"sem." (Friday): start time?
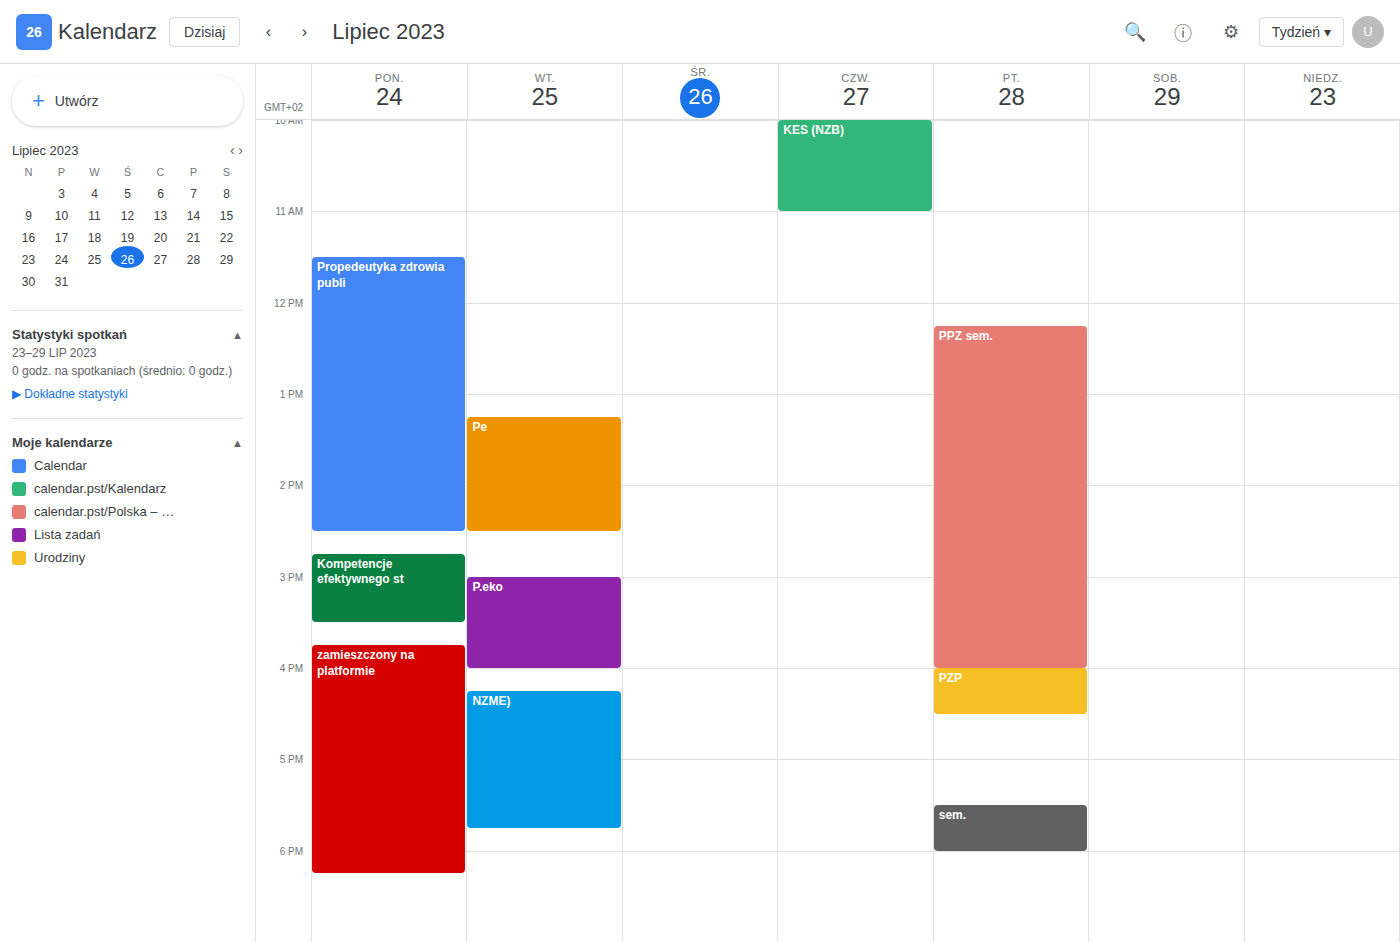
5:30 PM